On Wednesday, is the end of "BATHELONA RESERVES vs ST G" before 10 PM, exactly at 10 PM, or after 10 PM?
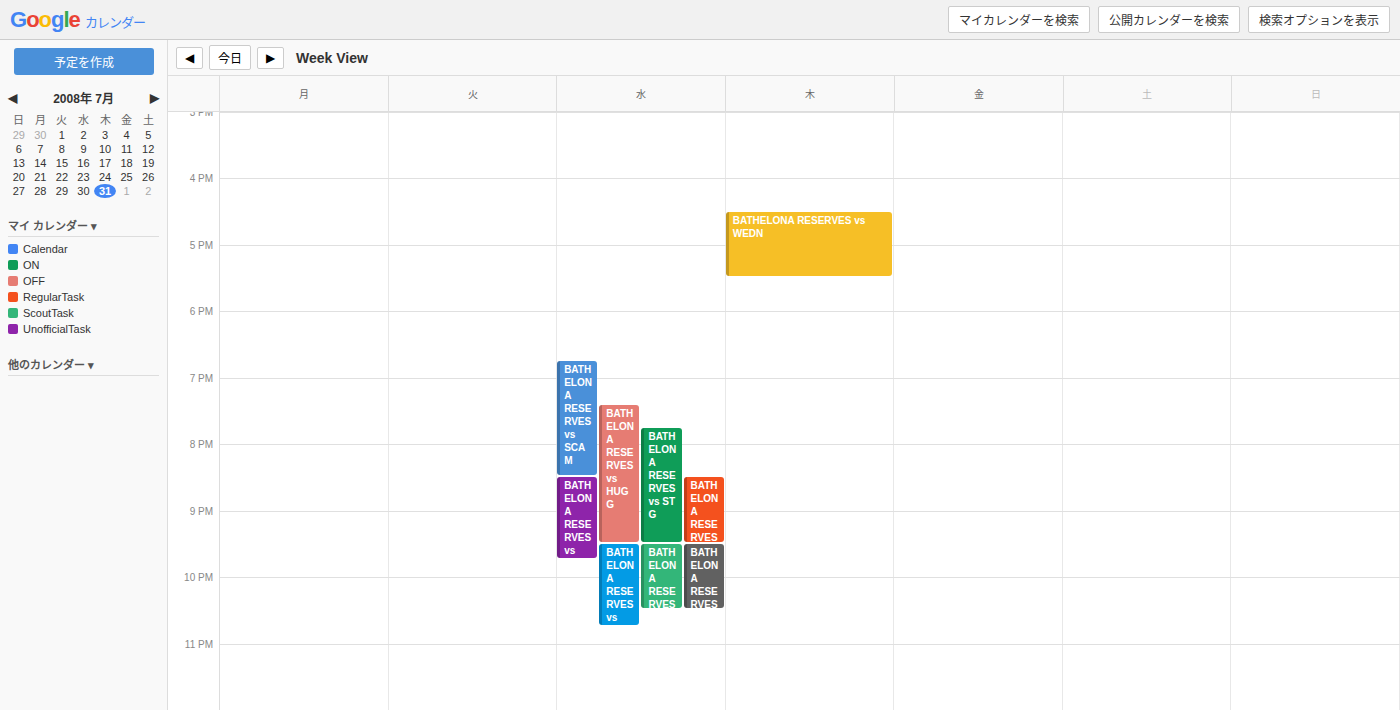
9:30 PM -- before 10 PM, 30 minutes above the 10 PM line.